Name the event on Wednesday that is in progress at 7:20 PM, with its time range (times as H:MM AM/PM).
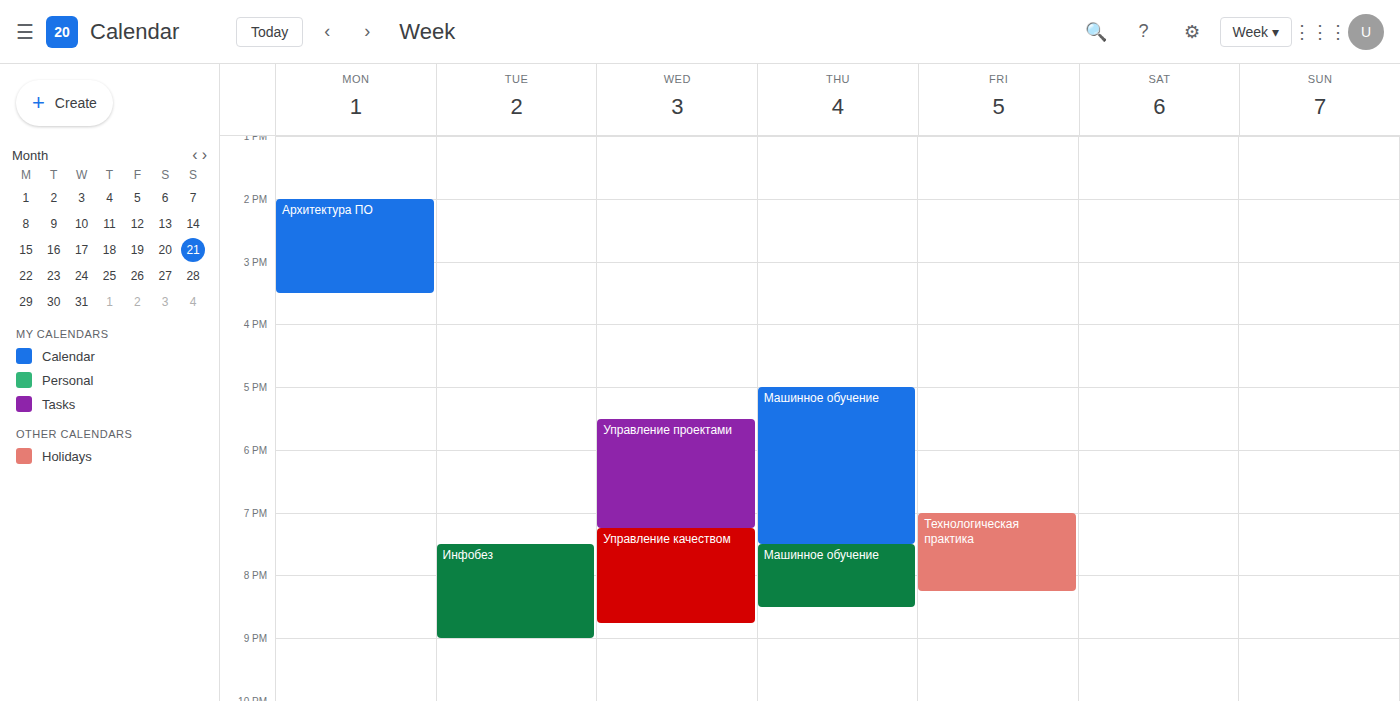
"Управление качеством", 7:15 PM to 8:45 PM